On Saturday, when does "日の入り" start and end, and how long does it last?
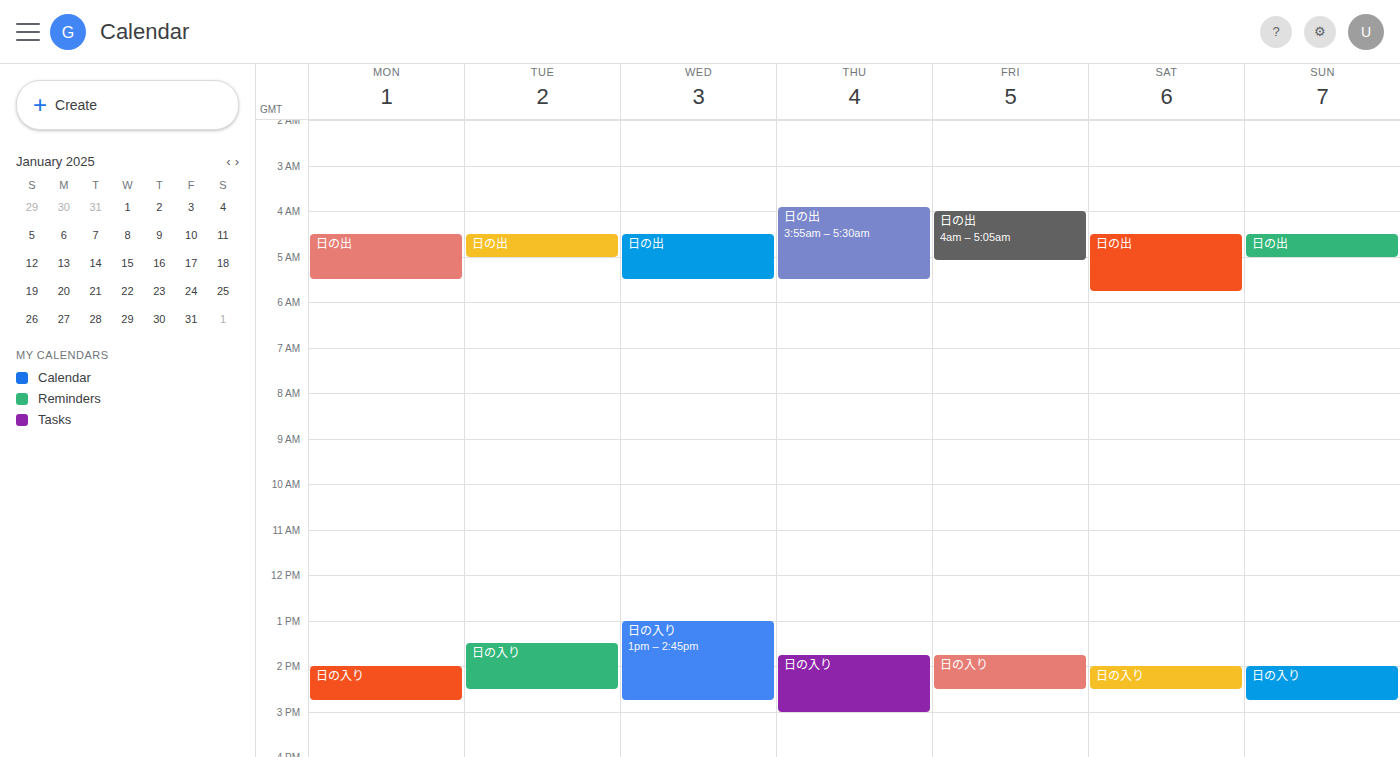
2:00 PM to 2:30 PM, 30 minutes